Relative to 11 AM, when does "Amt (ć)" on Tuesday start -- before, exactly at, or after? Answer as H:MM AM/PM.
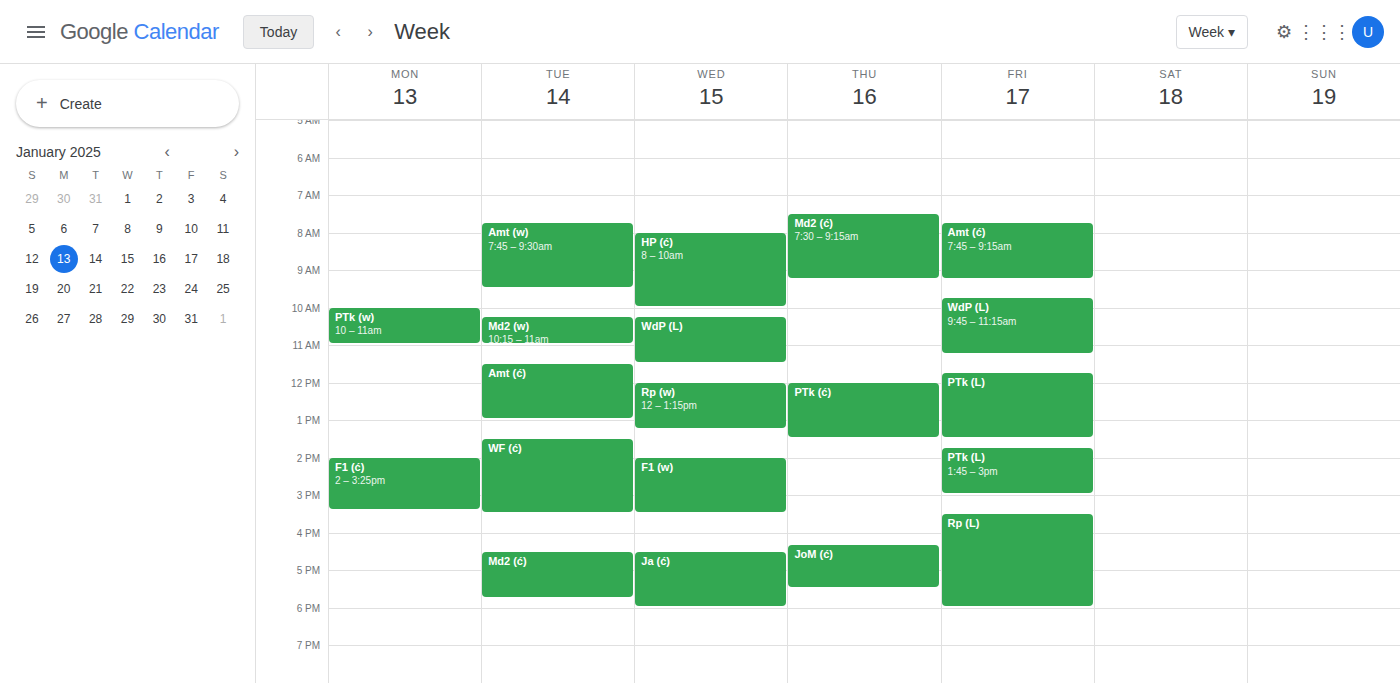
11:30 AM -- after 11 AM, 30 minutes below the 11 AM line.